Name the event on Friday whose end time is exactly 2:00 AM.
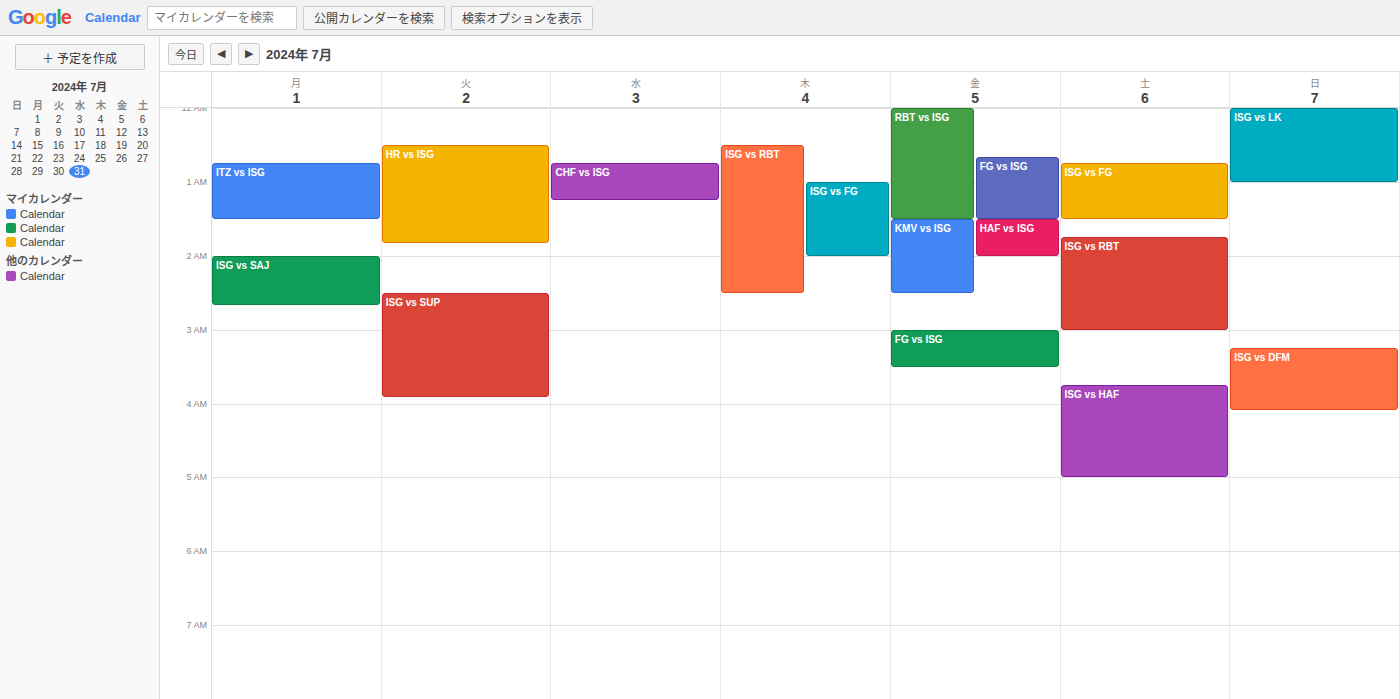
"HAF vs ISG"